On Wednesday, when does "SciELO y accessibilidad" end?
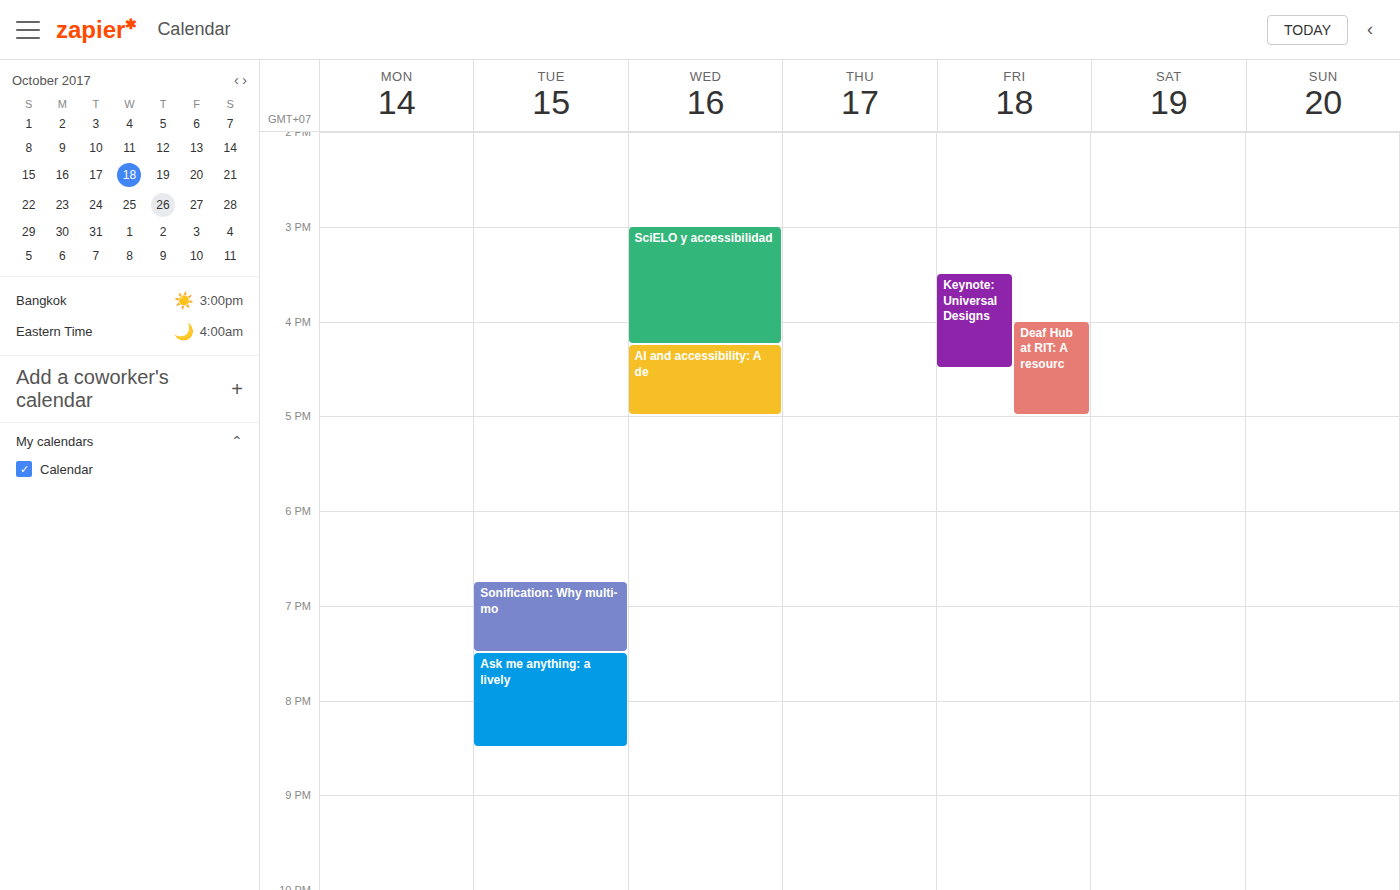
4:15 PM